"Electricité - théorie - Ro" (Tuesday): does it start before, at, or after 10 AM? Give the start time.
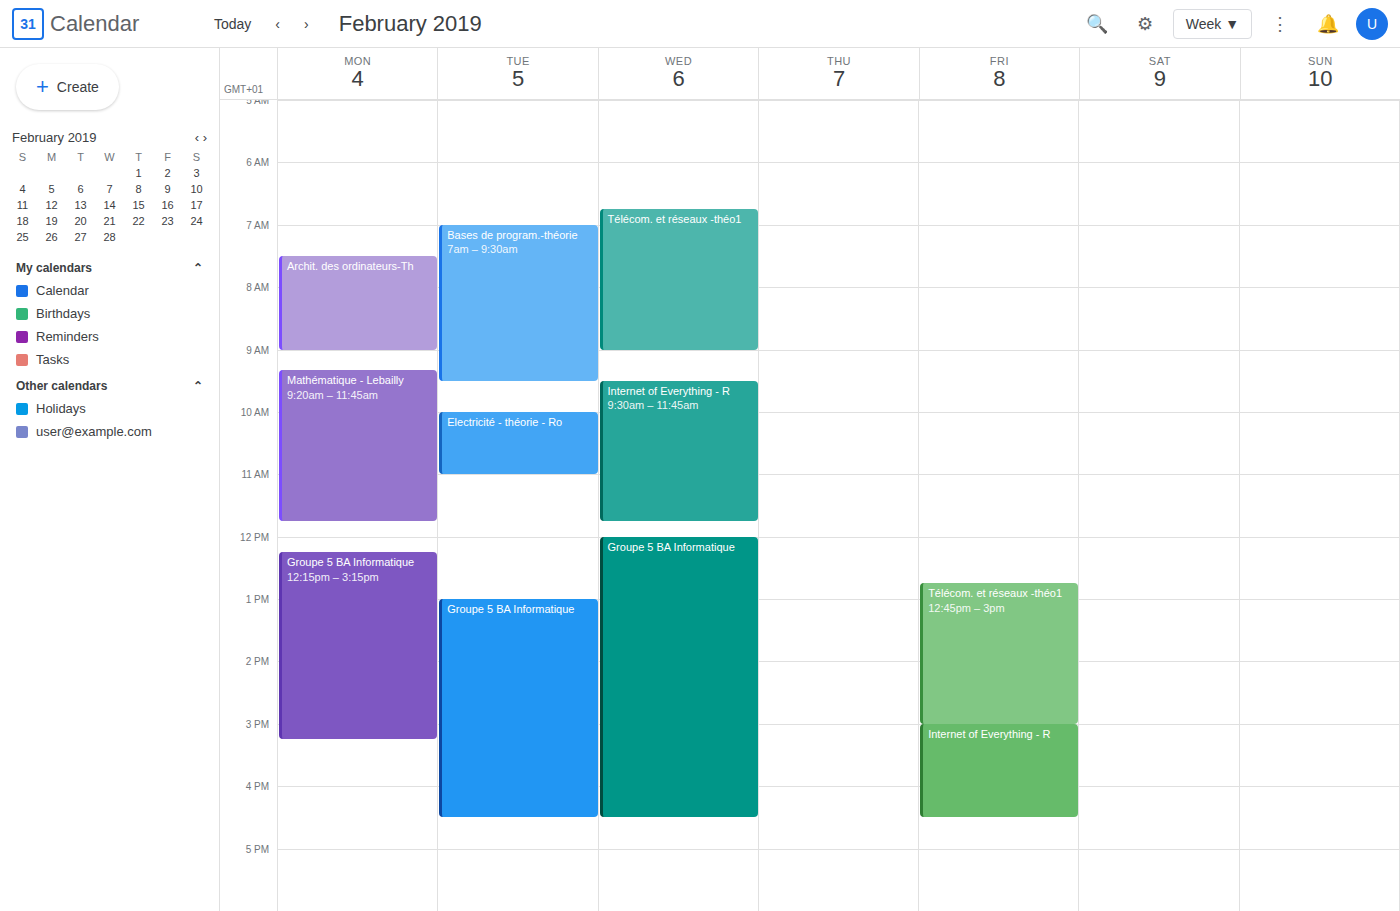
10:00 AM -- exactly at 10 AM, on the 10 AM line.